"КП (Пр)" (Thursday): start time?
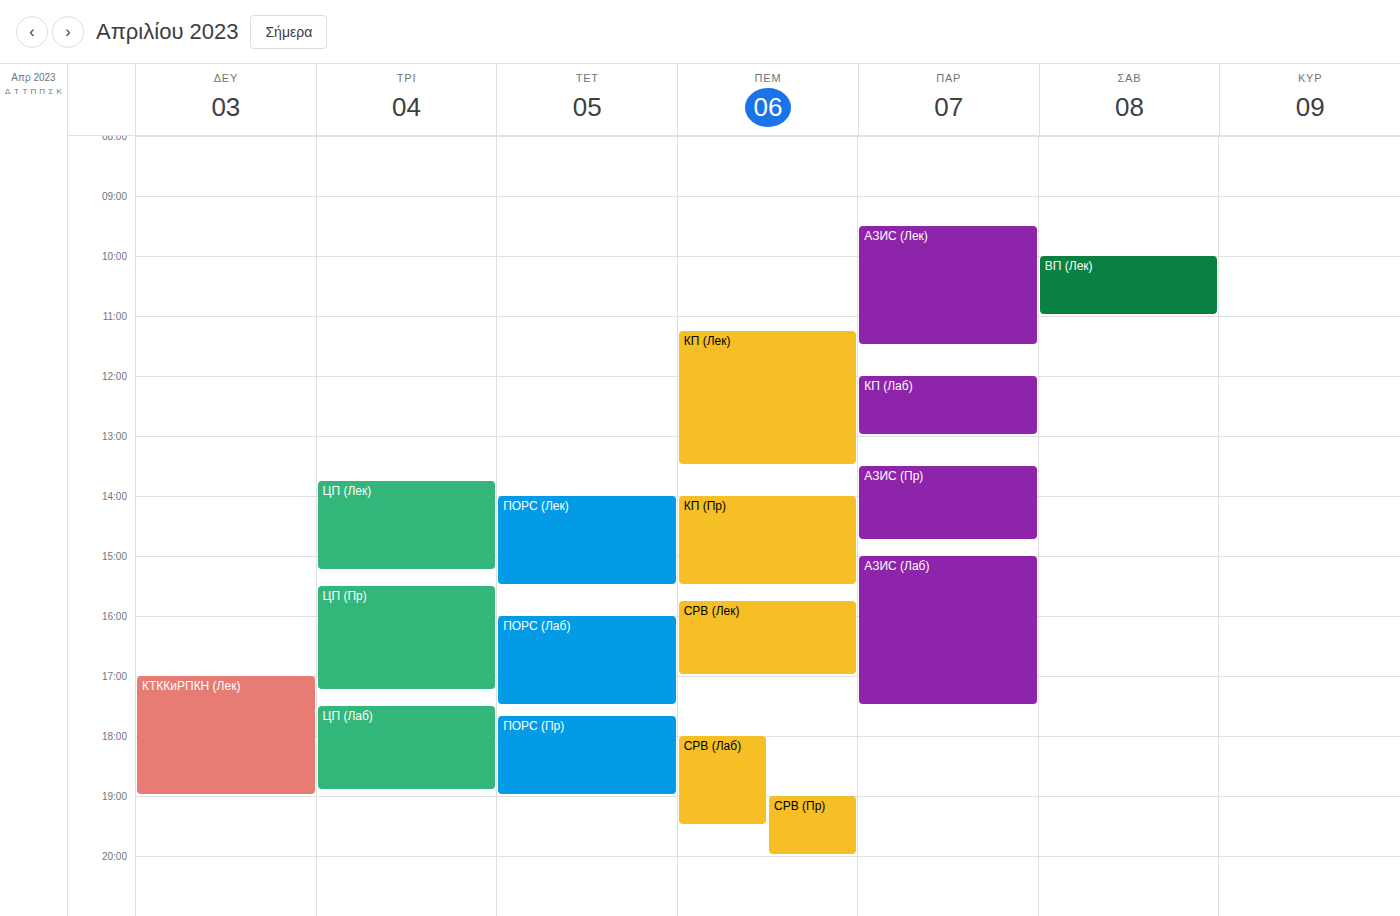
14:00